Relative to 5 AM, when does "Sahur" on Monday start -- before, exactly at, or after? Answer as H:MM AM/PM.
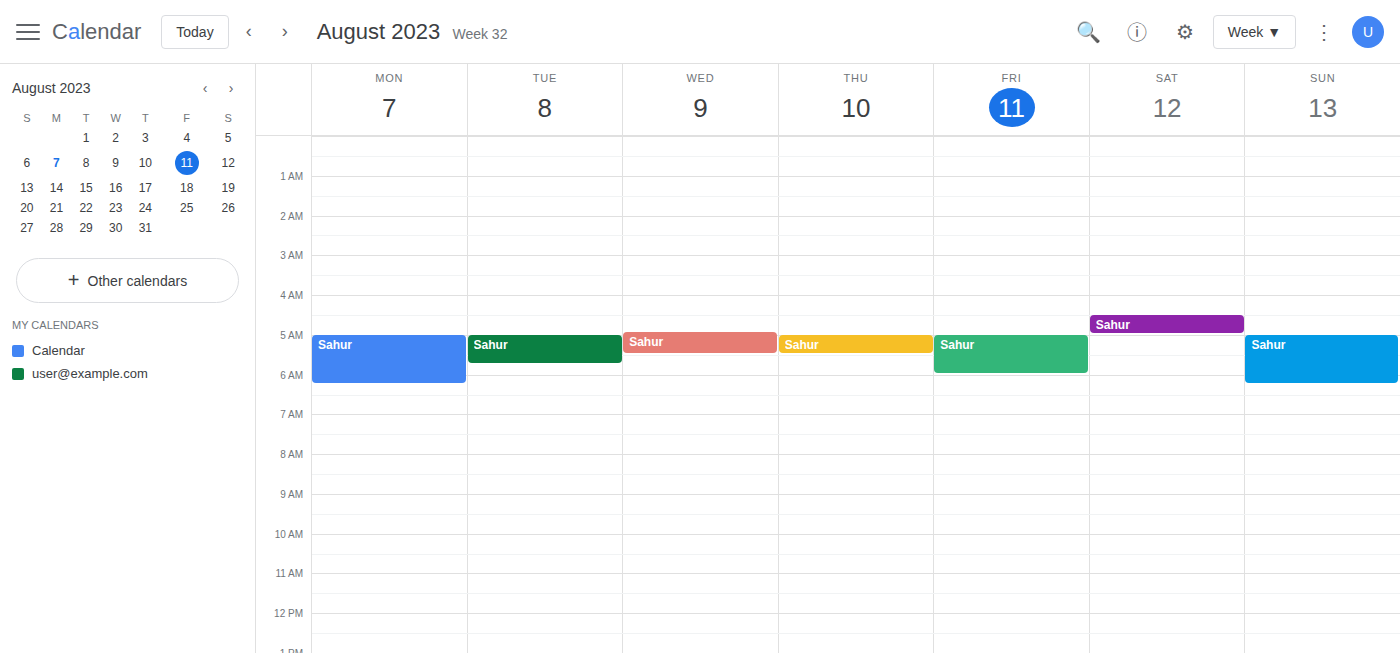
5:00 AM -- exactly at 5 AM, on the 5 AM line.